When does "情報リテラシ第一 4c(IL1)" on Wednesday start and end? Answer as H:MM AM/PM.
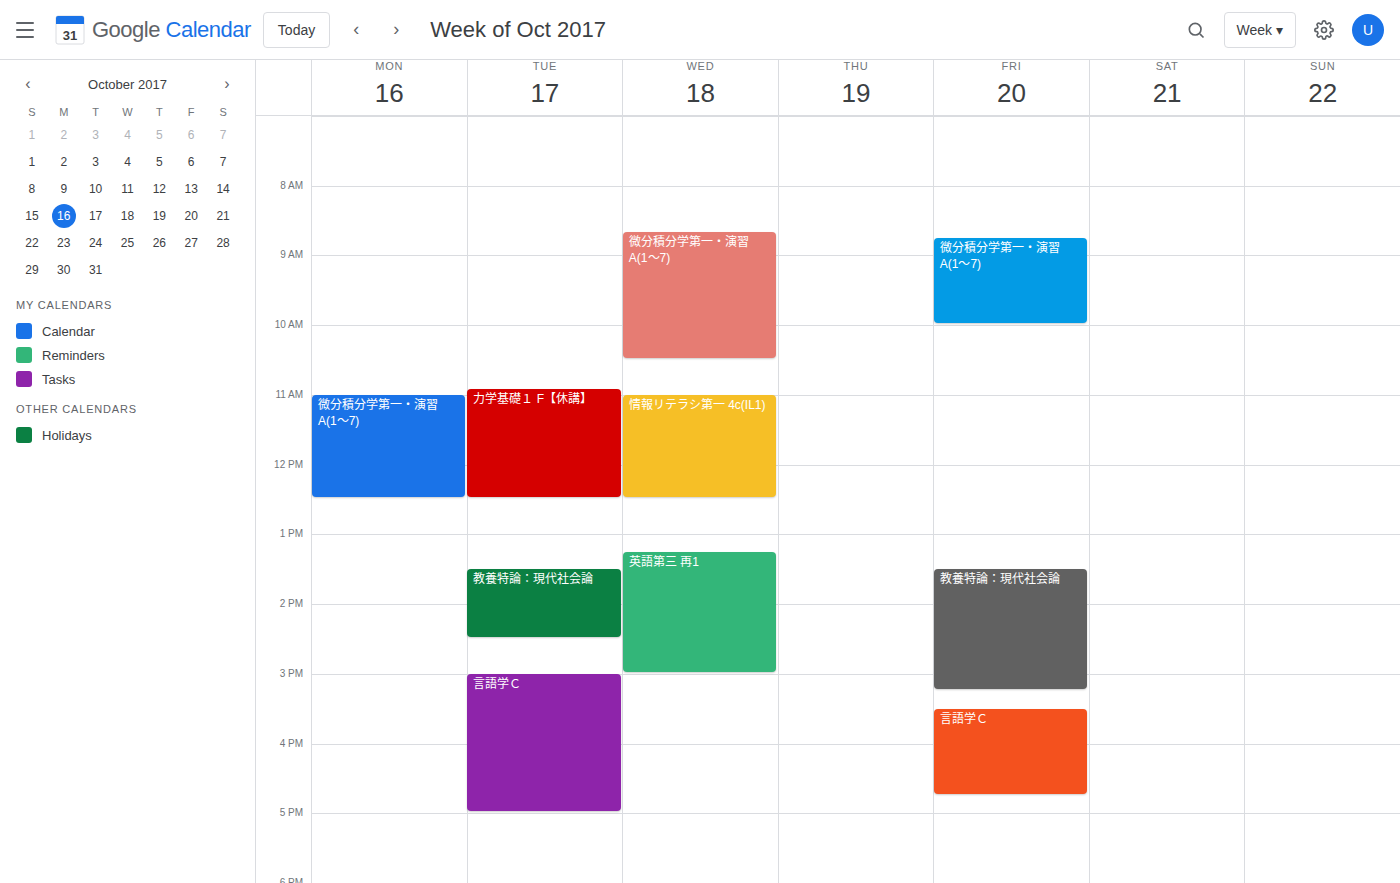
11:00 AM to 12:30 PM